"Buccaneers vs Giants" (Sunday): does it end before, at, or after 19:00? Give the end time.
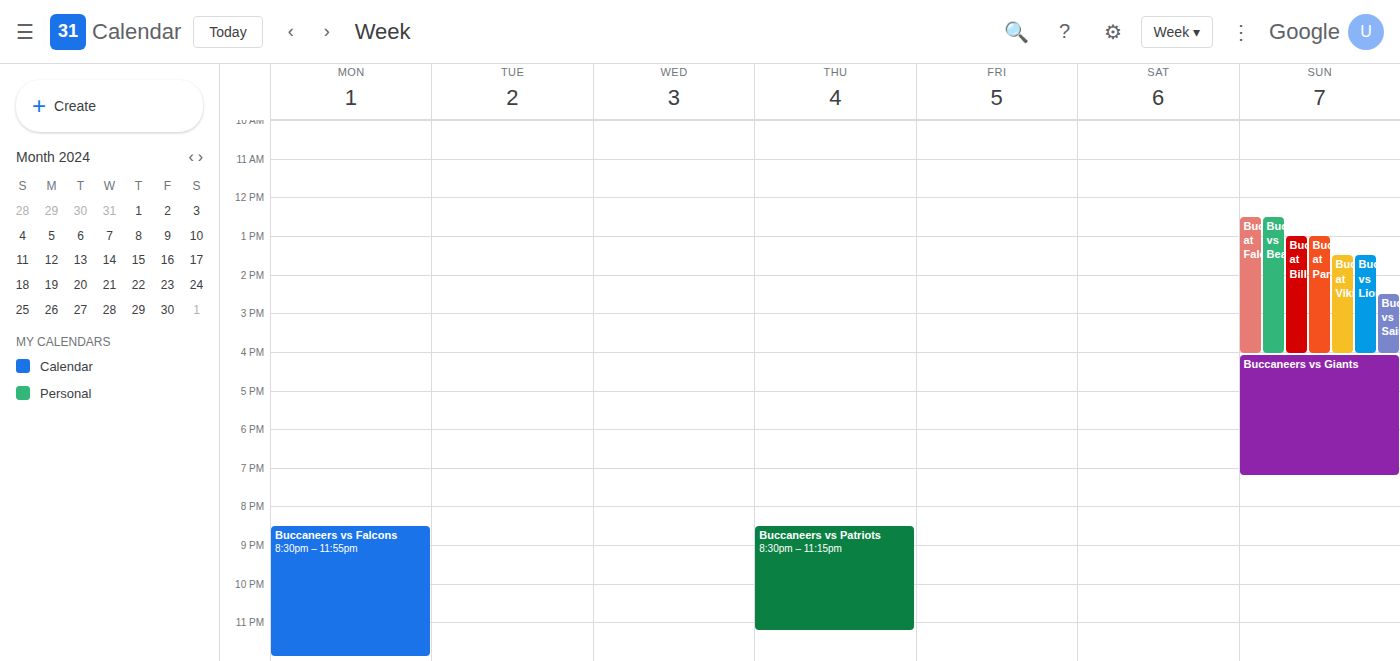
19:15 -- after 19:00, 15 minutes below the 19:00 line.